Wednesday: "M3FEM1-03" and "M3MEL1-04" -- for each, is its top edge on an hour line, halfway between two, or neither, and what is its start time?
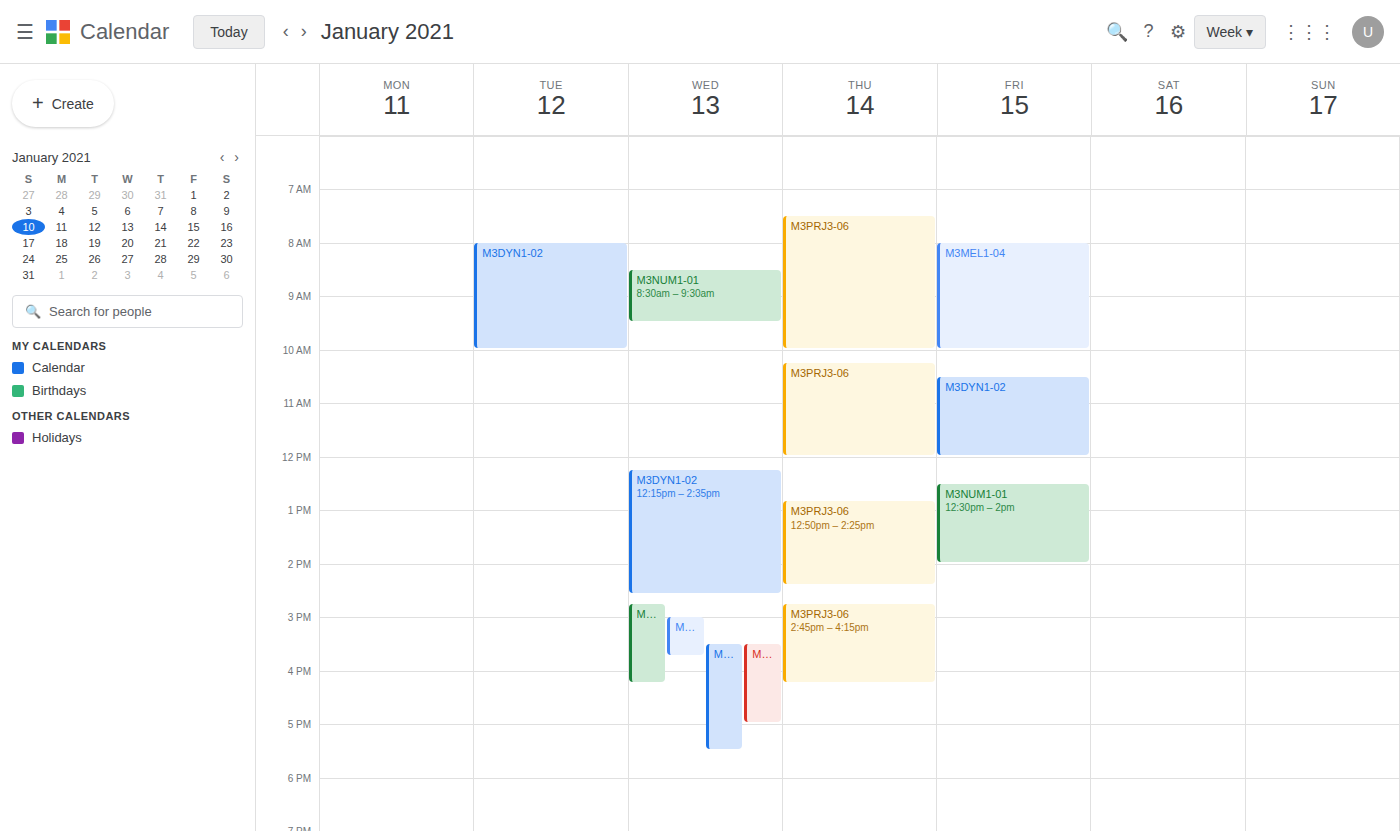
"M3FEM1-03": 3:30 PM, halfway between the 3 PM and 4 PM lines. "M3MEL1-04": 3:00 PM, exactly on the 3 PM line.